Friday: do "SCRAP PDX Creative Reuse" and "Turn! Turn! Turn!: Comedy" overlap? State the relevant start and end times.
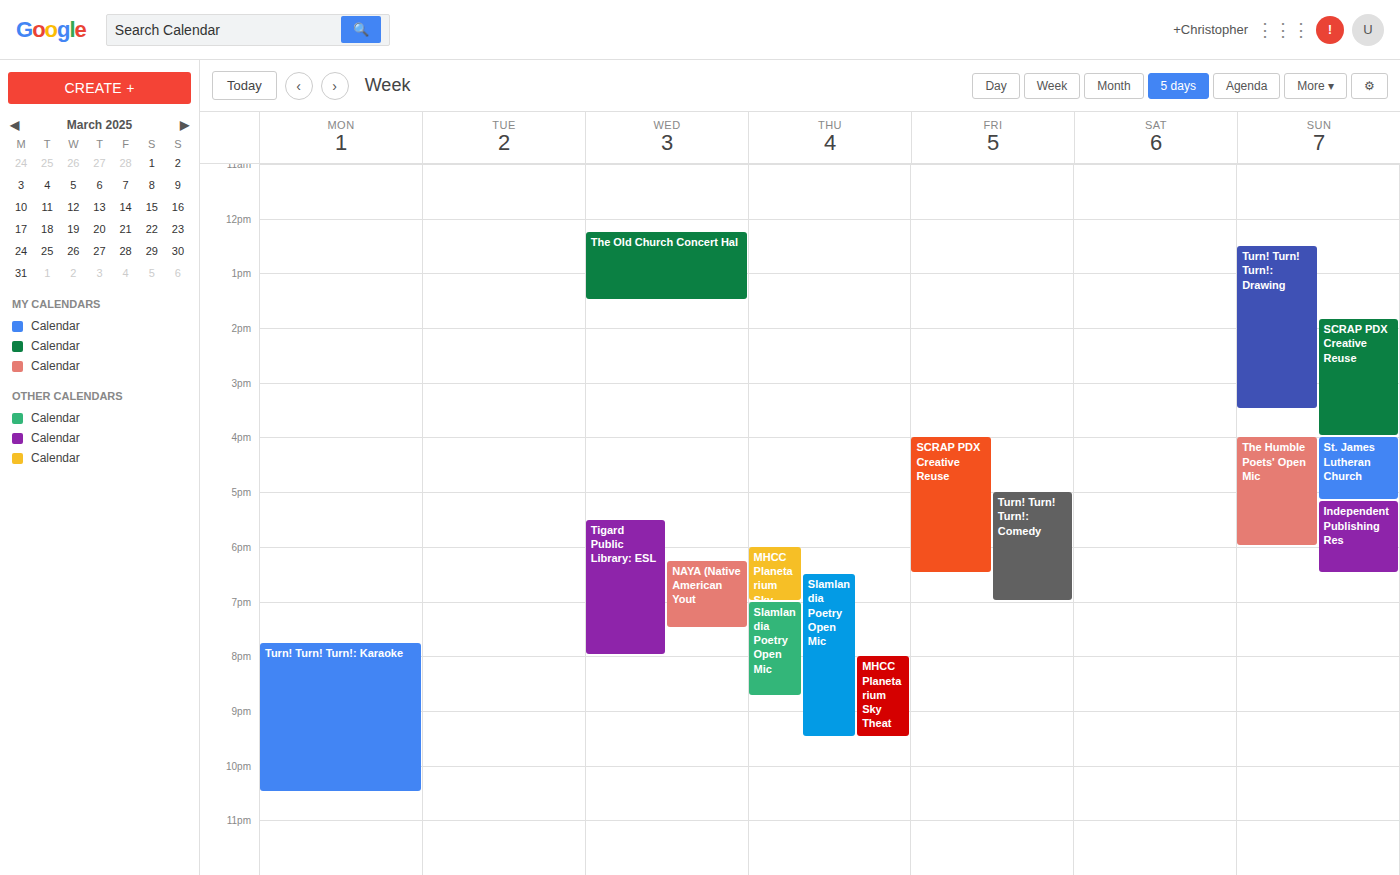
"Turn! Turn! Turn!: Comedy" starts at 5:00 PM, before "SCRAP PDX Creative Reuse" ends at 6:30 PM -- they overlap.